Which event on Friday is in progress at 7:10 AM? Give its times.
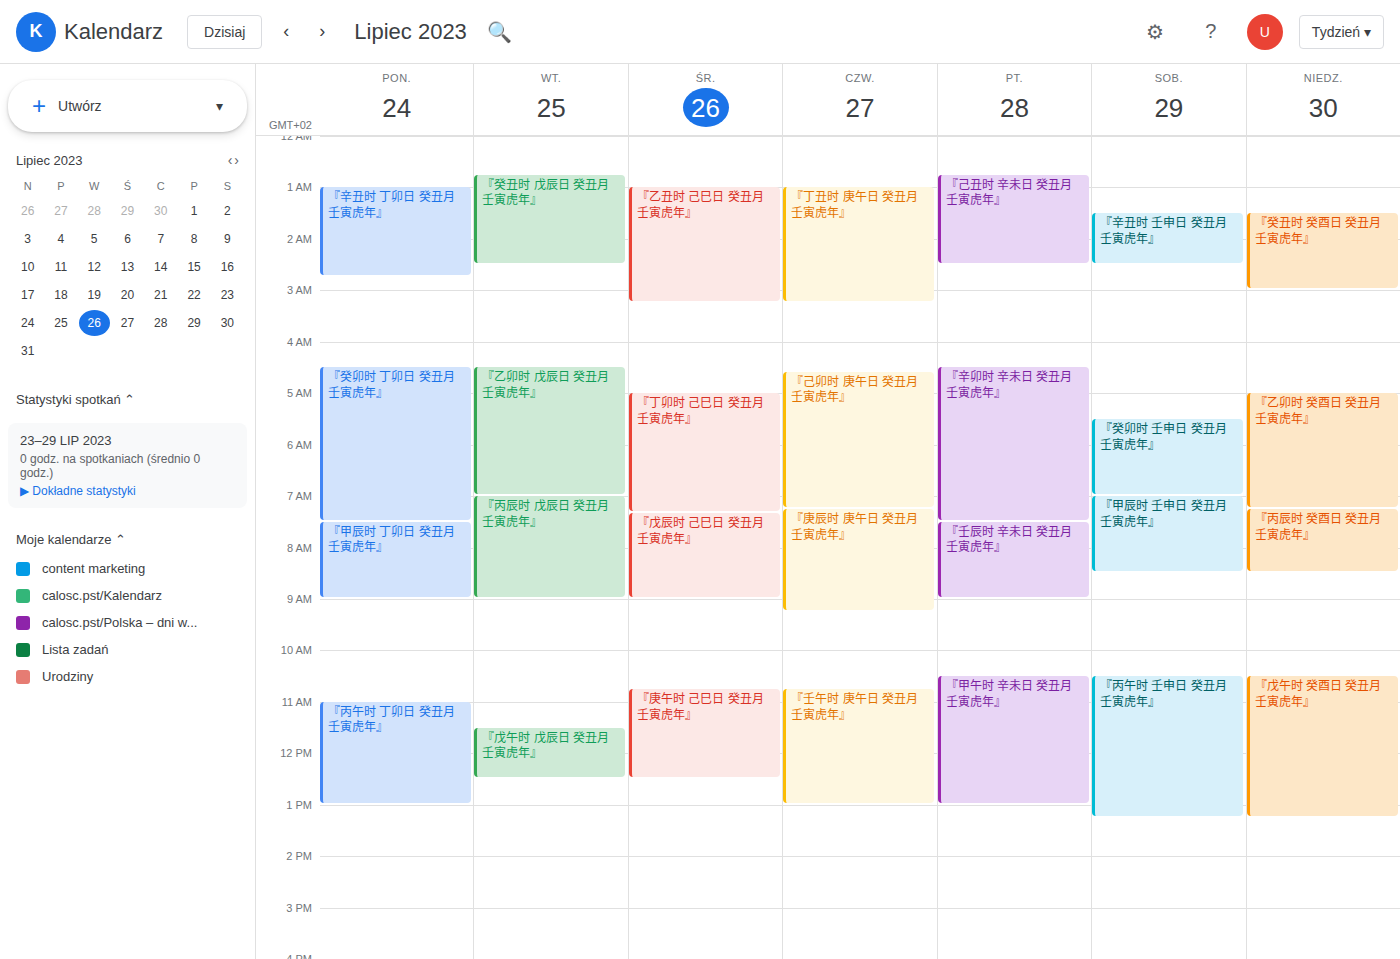
"『辛卯时 辛未日 癸丑月 壬寅虎年』", 4:30 AM to 7:30 AM